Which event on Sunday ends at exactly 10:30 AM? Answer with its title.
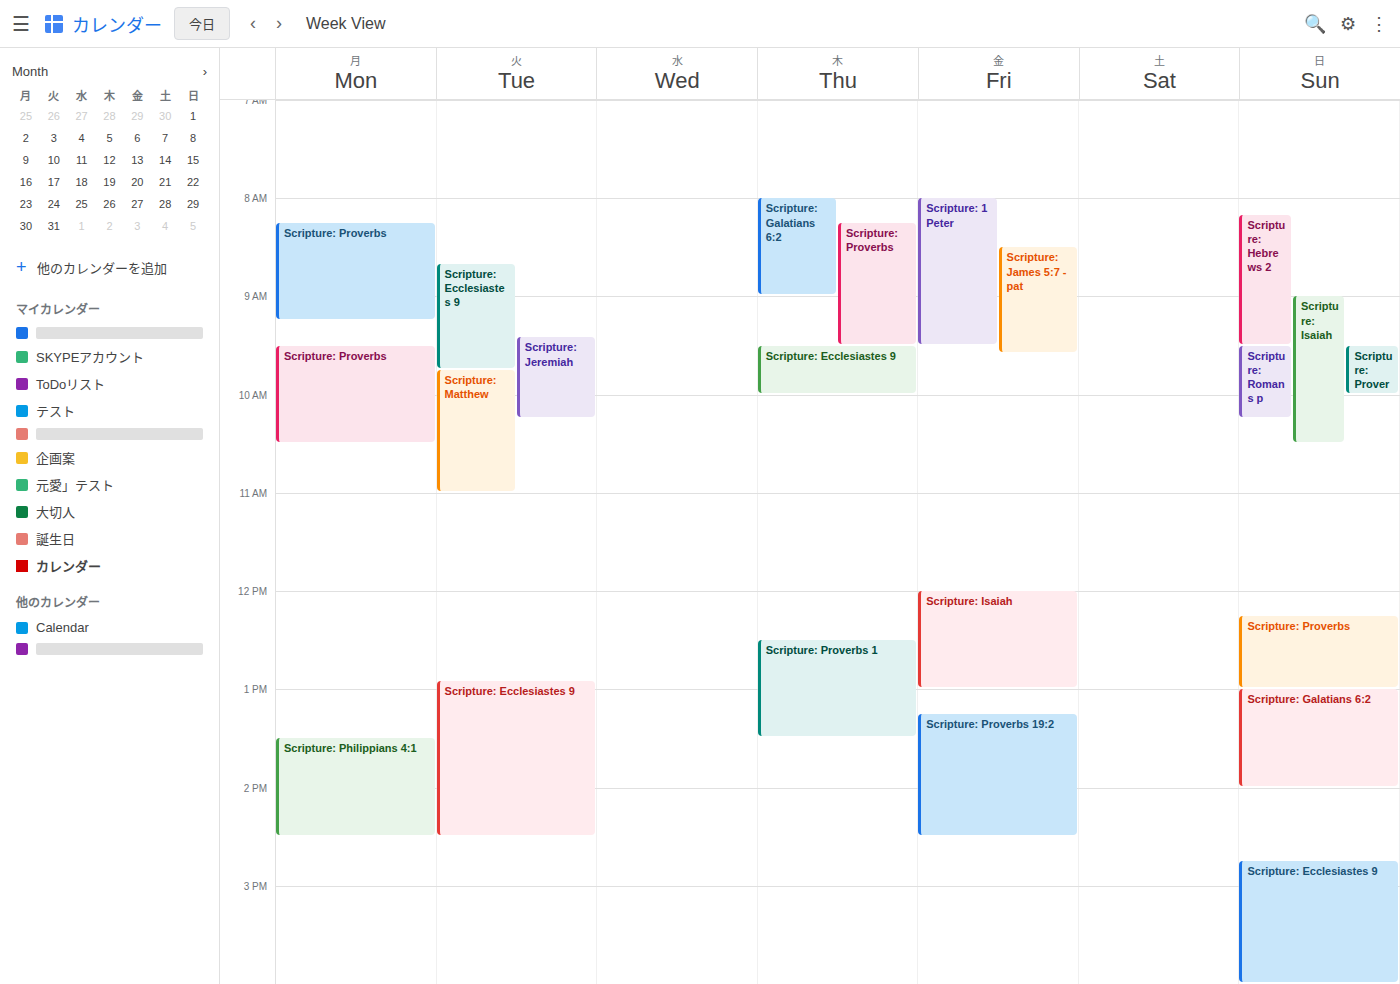
"Scripture: Isaiah"